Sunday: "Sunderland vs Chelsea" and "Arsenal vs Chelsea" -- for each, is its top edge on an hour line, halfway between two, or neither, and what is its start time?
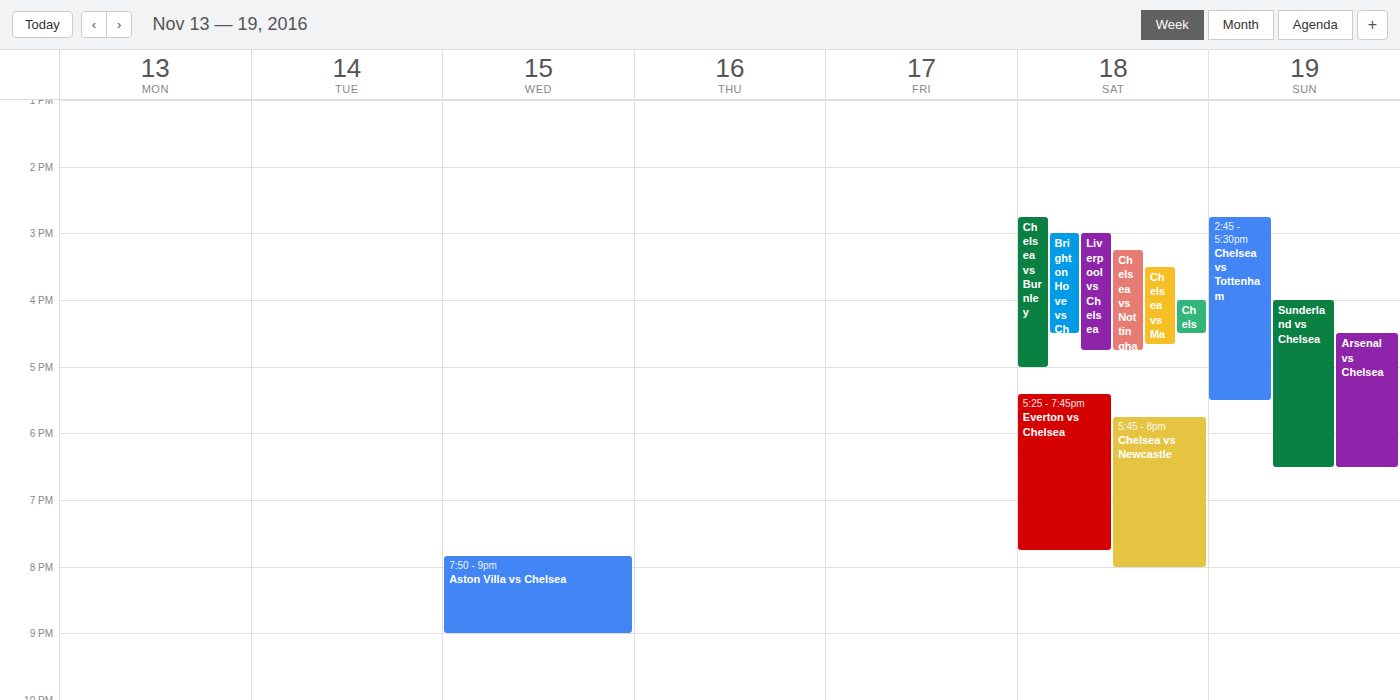
"Sunderland vs Chelsea": 4:00 PM, exactly on the 4 PM line. "Arsenal vs Chelsea": 4:30 PM, halfway between the 4 PM and 5 PM lines.